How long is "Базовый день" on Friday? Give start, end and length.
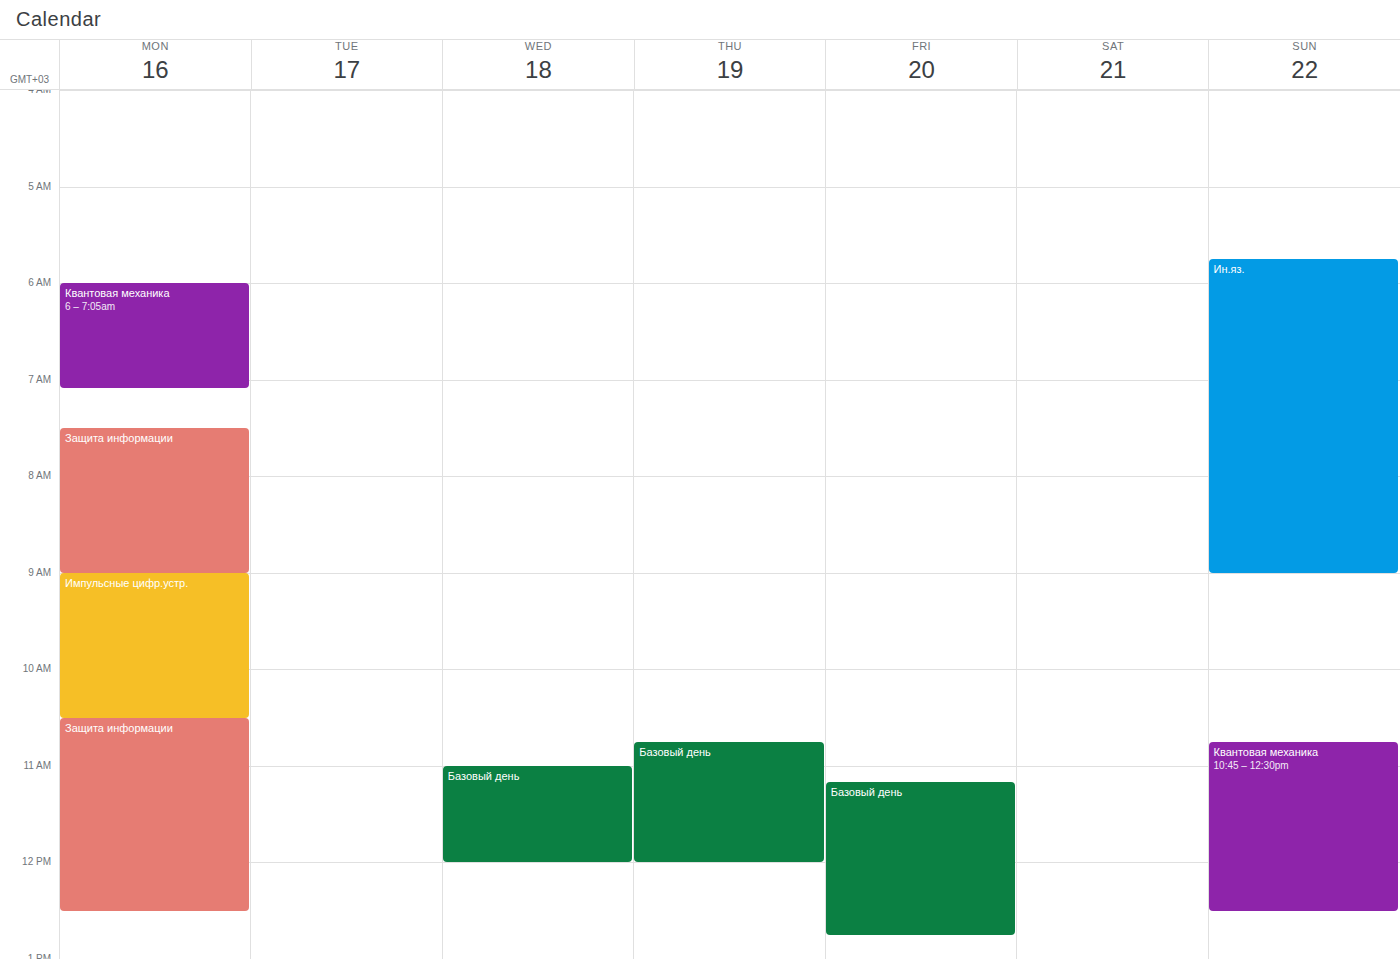
11:10 AM to 12:45 PM, 1 hour 35 minutes